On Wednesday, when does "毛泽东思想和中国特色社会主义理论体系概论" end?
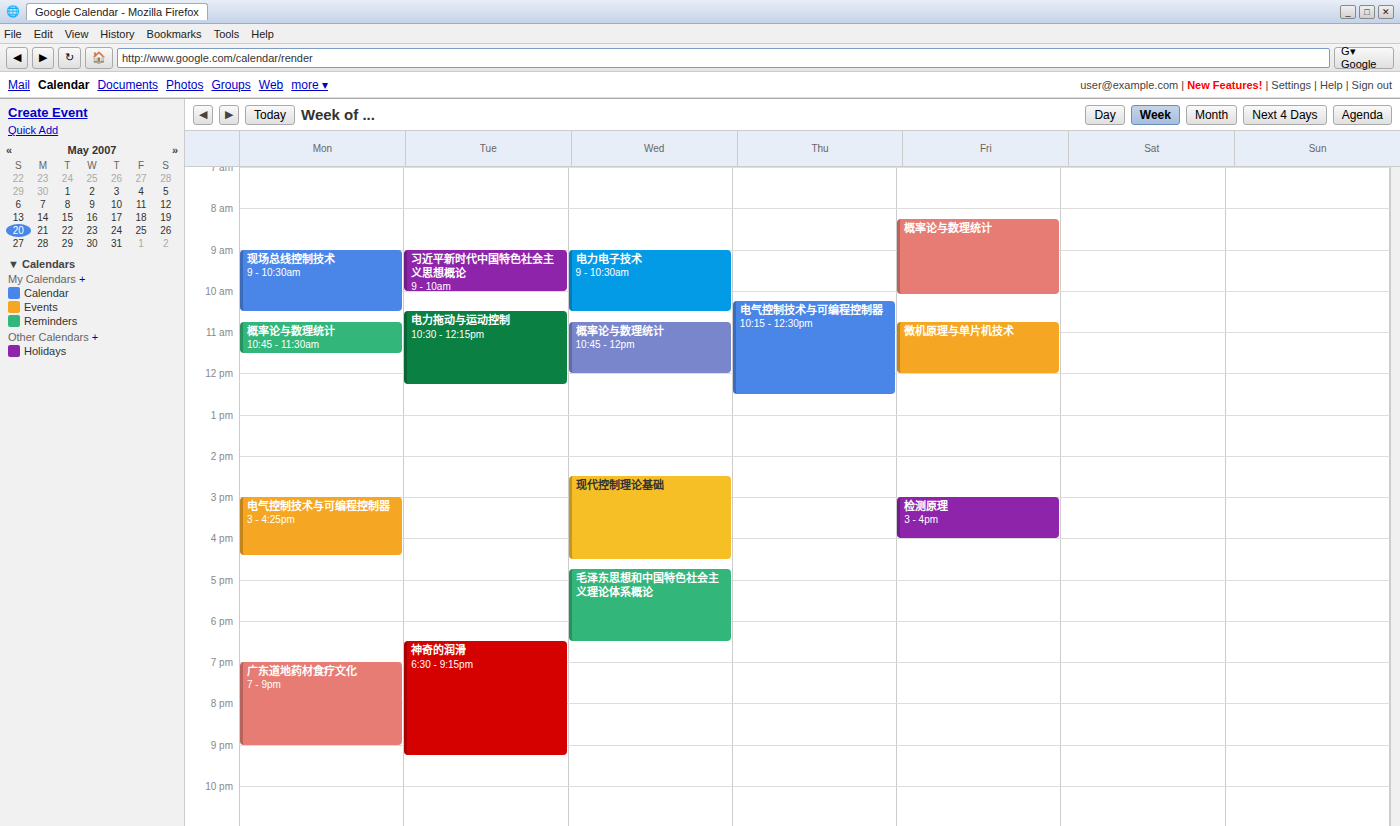
6:30 PM